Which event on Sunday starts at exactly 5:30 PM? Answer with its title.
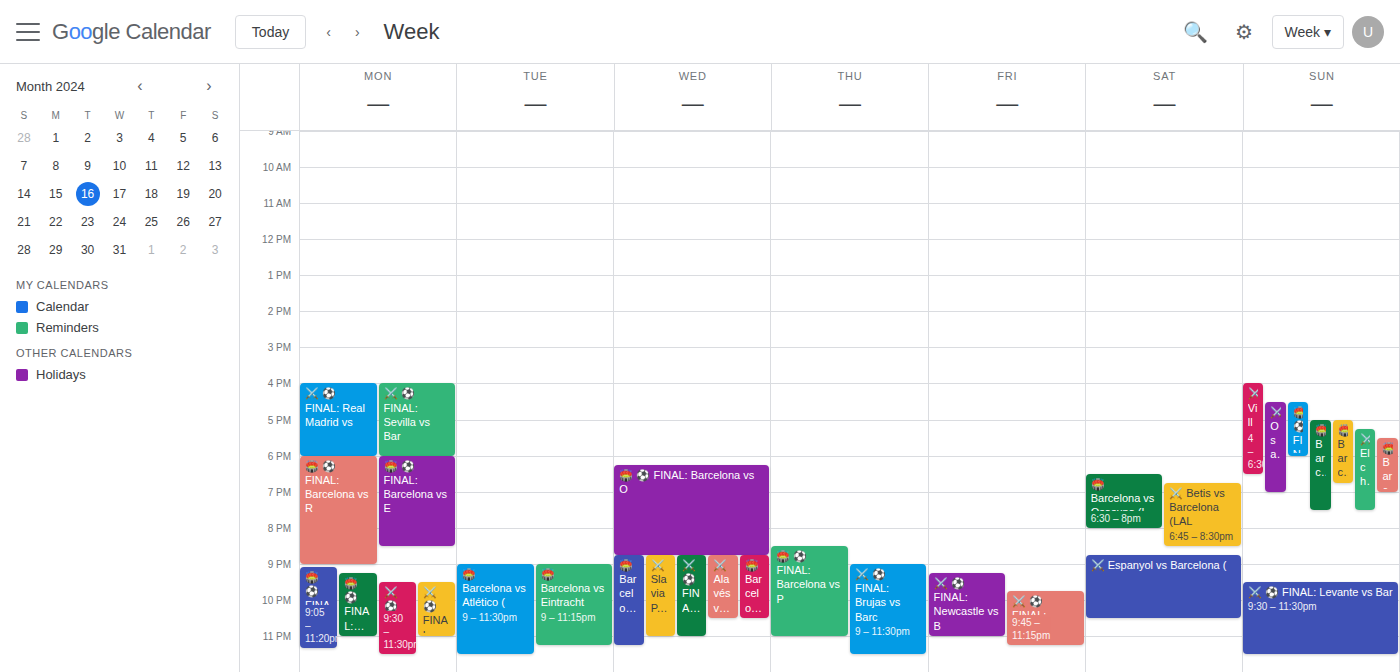
"🏟️ Barcelona vs Espanyol ("